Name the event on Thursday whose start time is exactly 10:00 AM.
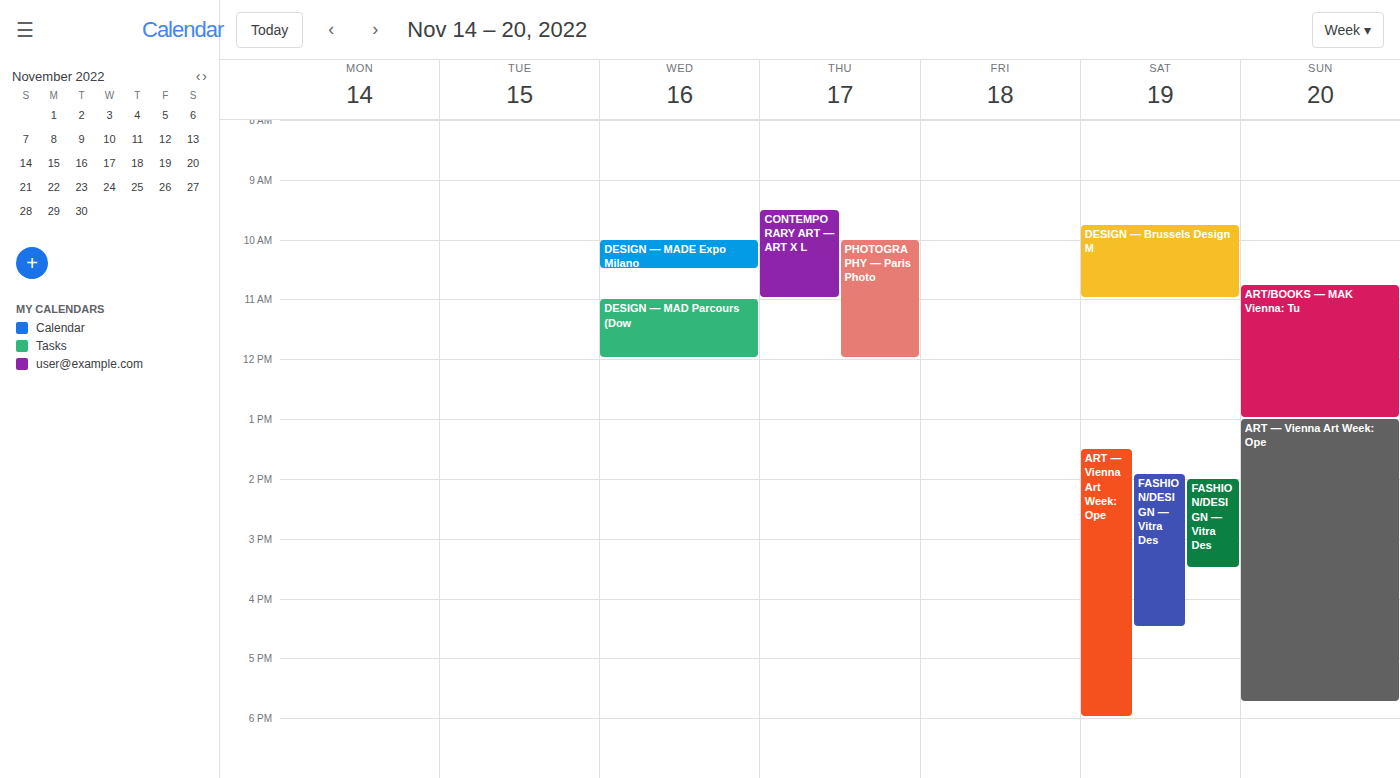
"PHOTOGRAPHY — Paris Photo"